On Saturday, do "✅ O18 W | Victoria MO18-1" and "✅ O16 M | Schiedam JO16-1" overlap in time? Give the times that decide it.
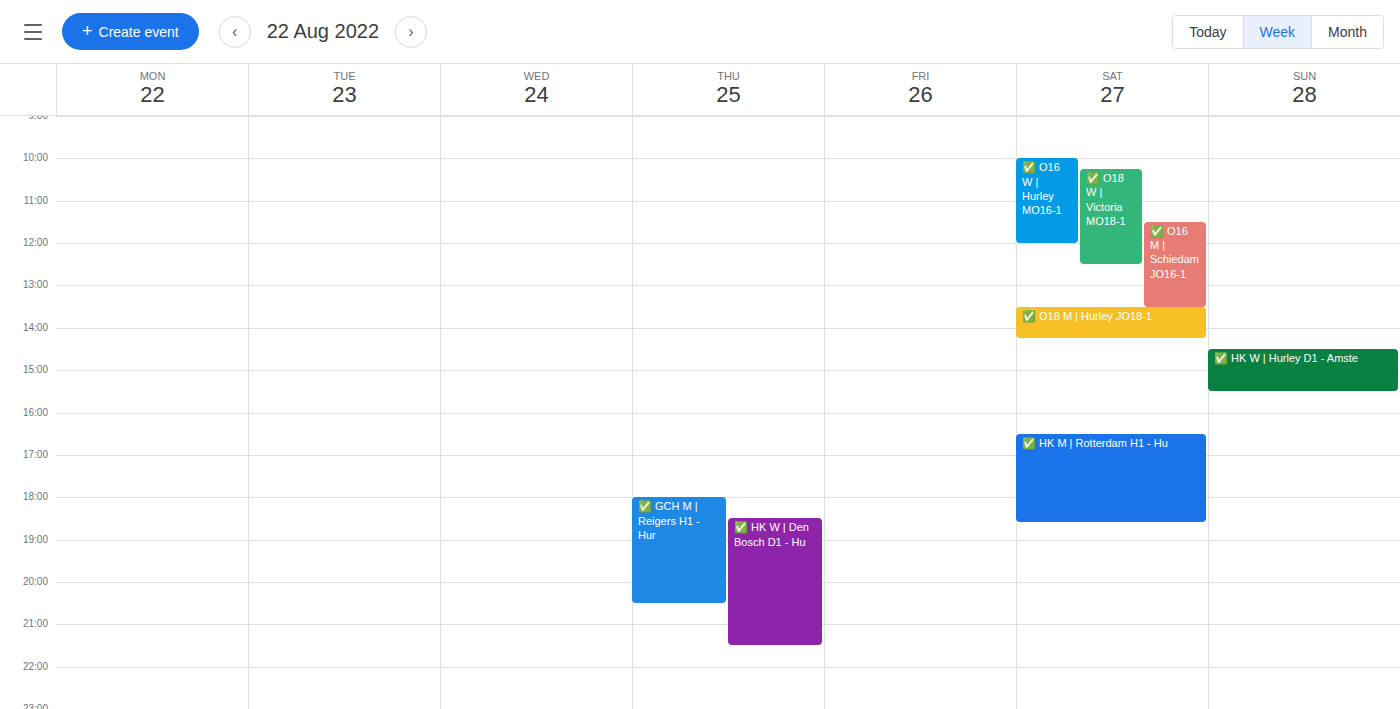
"✅ O16 M | Schiedam JO16-1" starts at 11:30 AM, before "✅ O18 W | Victoria MO18-1" ends at 12:30 PM -- they overlap.